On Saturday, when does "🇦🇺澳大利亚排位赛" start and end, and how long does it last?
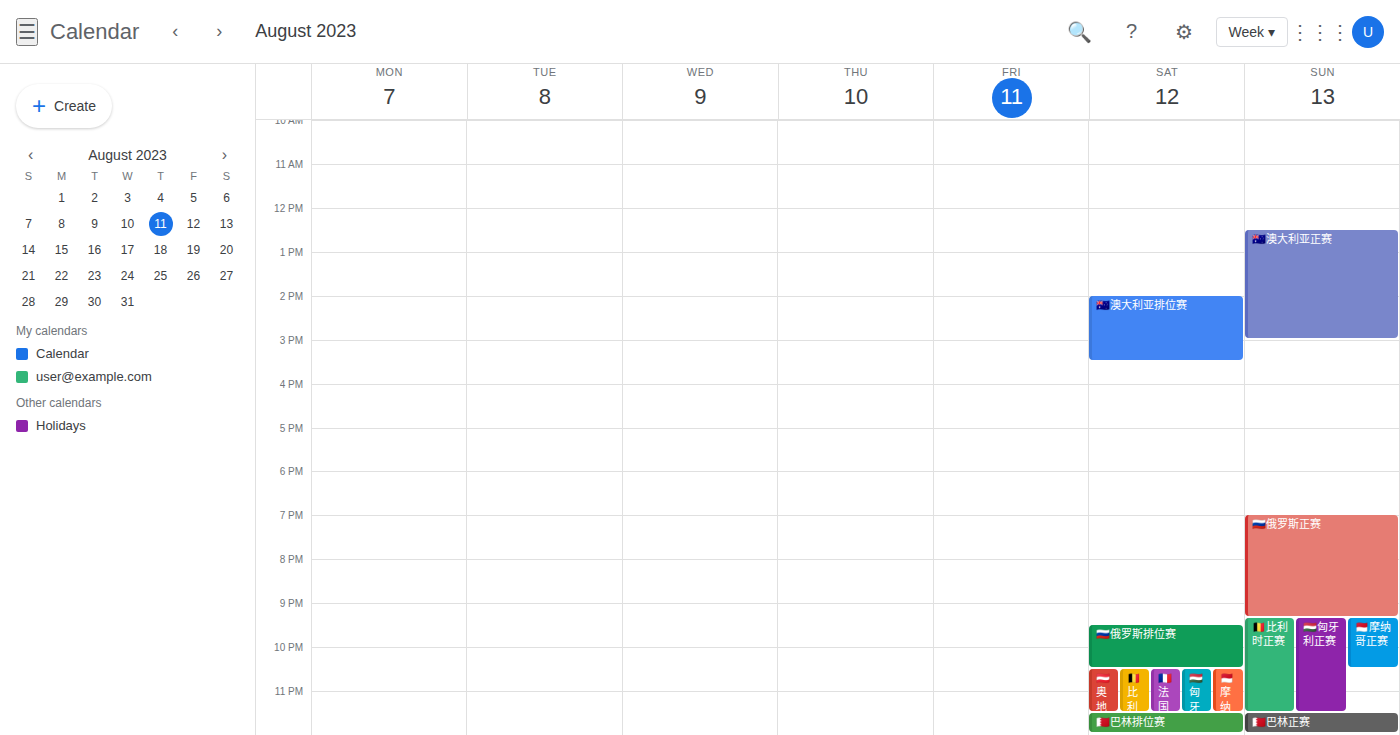
2:00 PM to 3:30 PM, 1 hour 30 minutes